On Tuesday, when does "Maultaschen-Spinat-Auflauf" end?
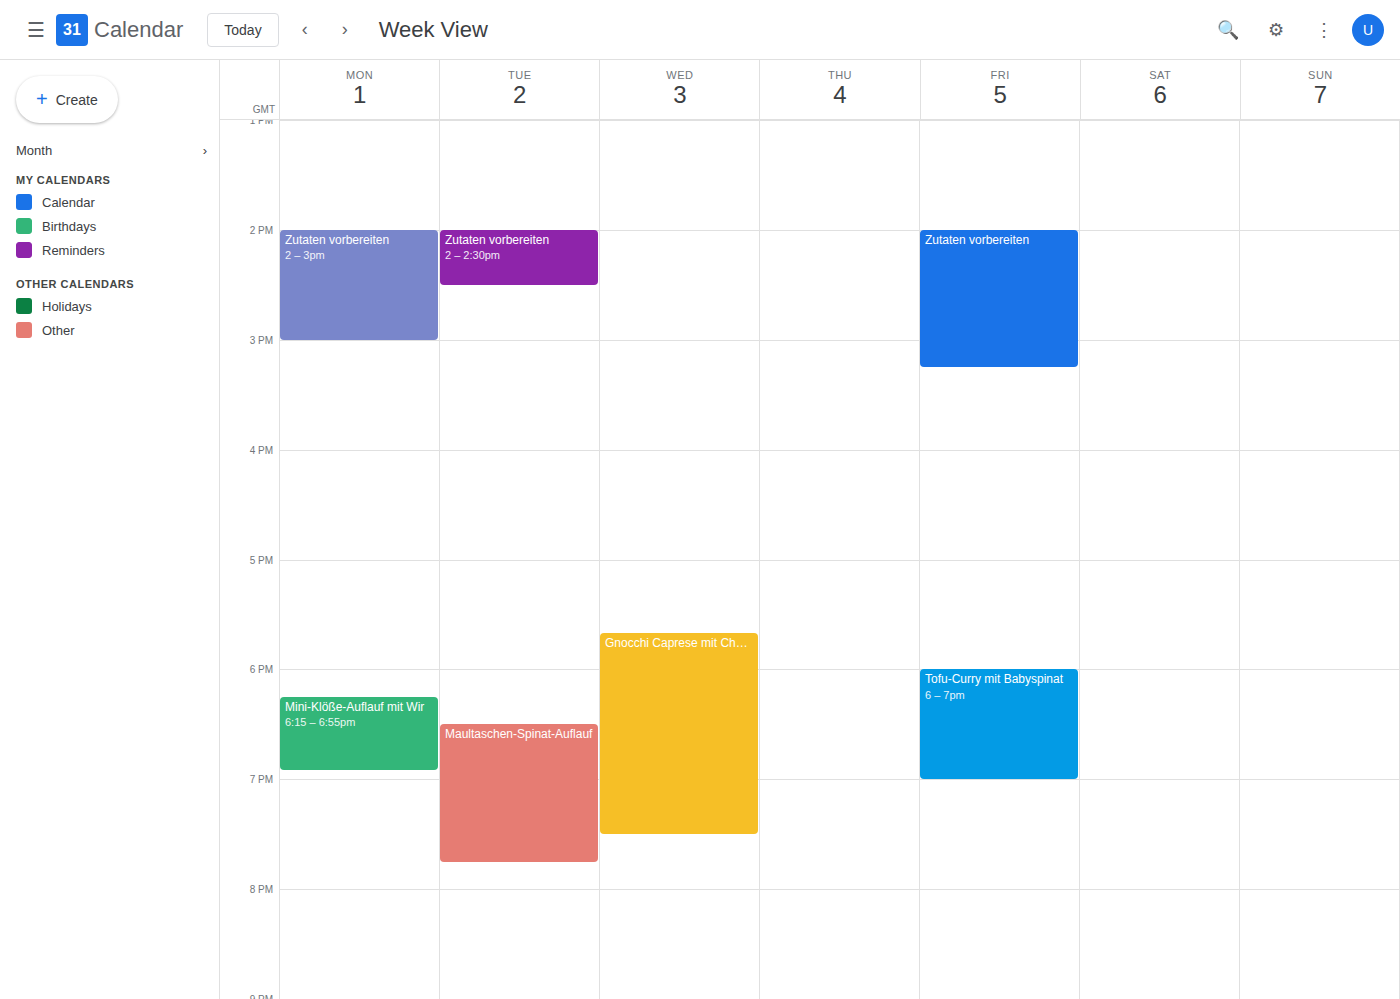
19:45